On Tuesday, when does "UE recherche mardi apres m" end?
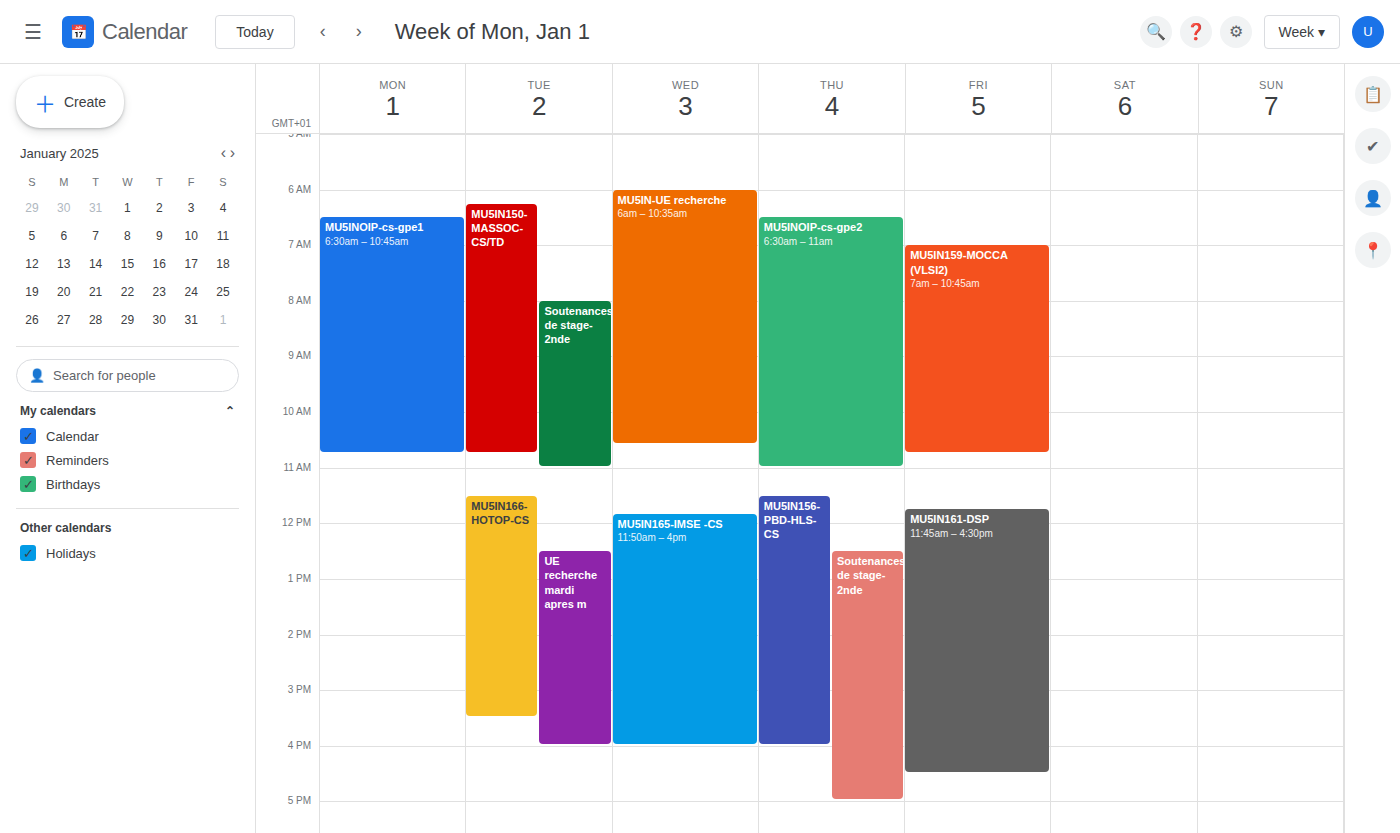
4:00 PM